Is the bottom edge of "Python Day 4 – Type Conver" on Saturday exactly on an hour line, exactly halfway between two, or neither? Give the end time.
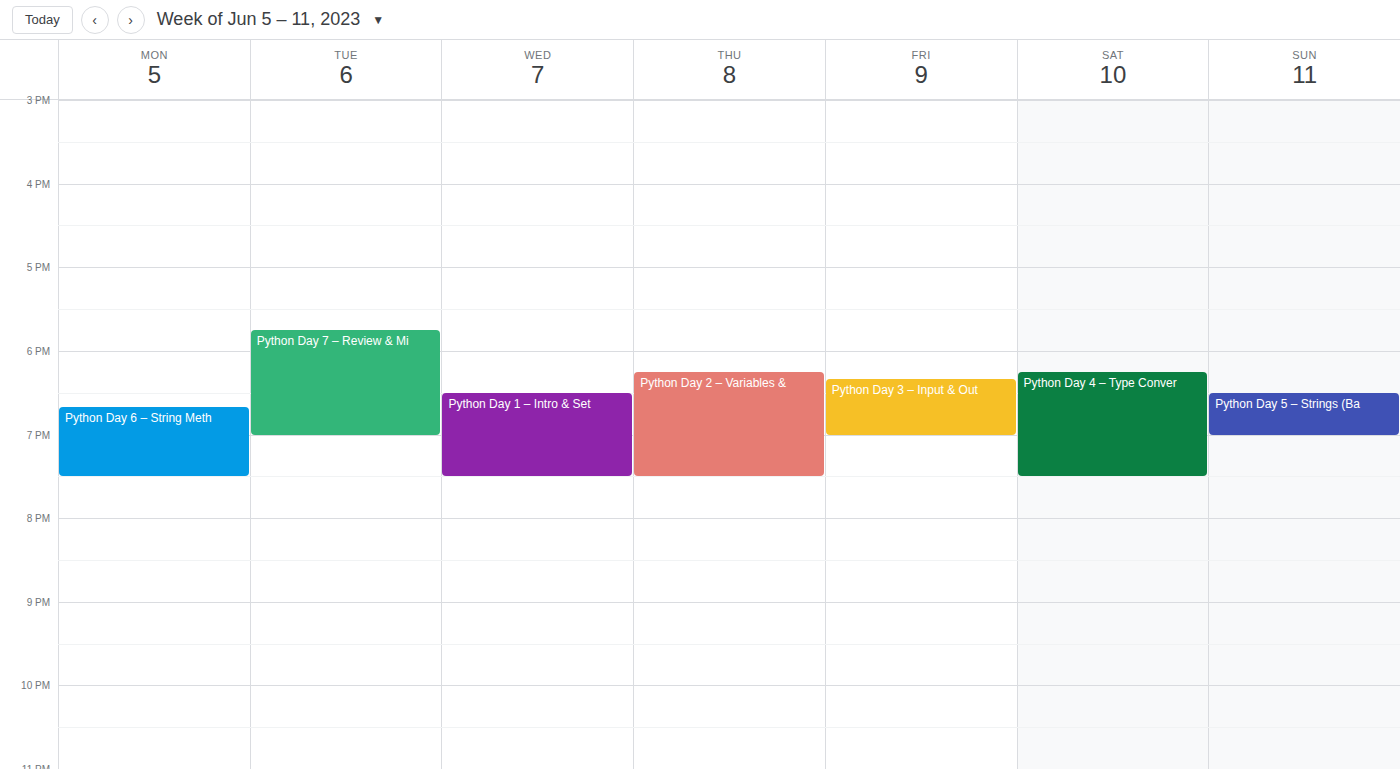
7:30 PM -- halfway between the 7 PM and 8 PM lines.